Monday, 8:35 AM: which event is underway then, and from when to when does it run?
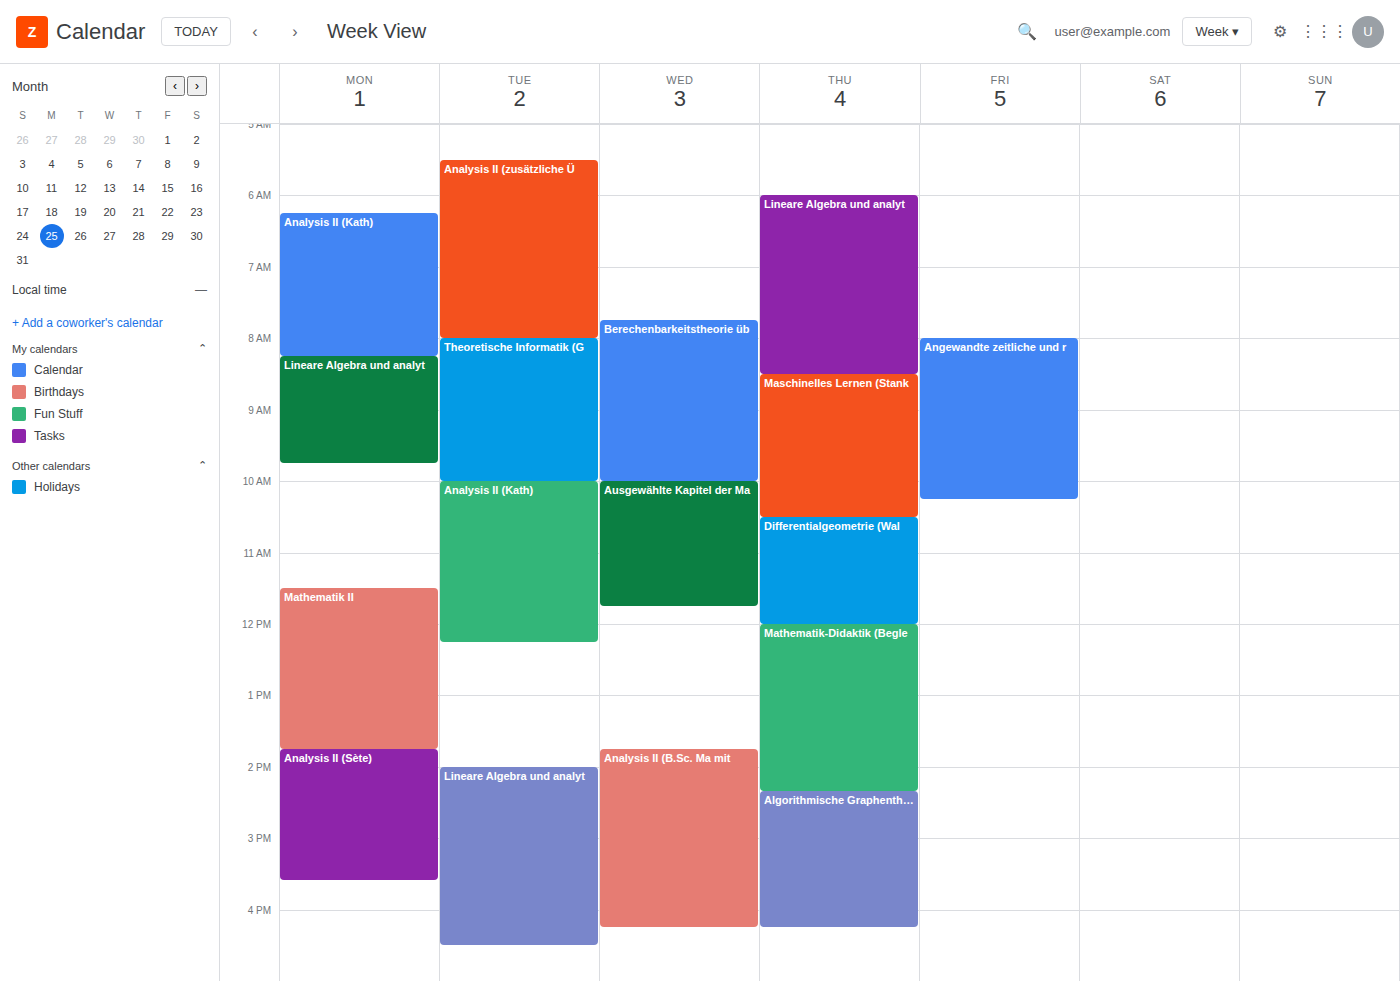
"Lineare Algebra und analyt", 8:15 AM to 9:45 AM